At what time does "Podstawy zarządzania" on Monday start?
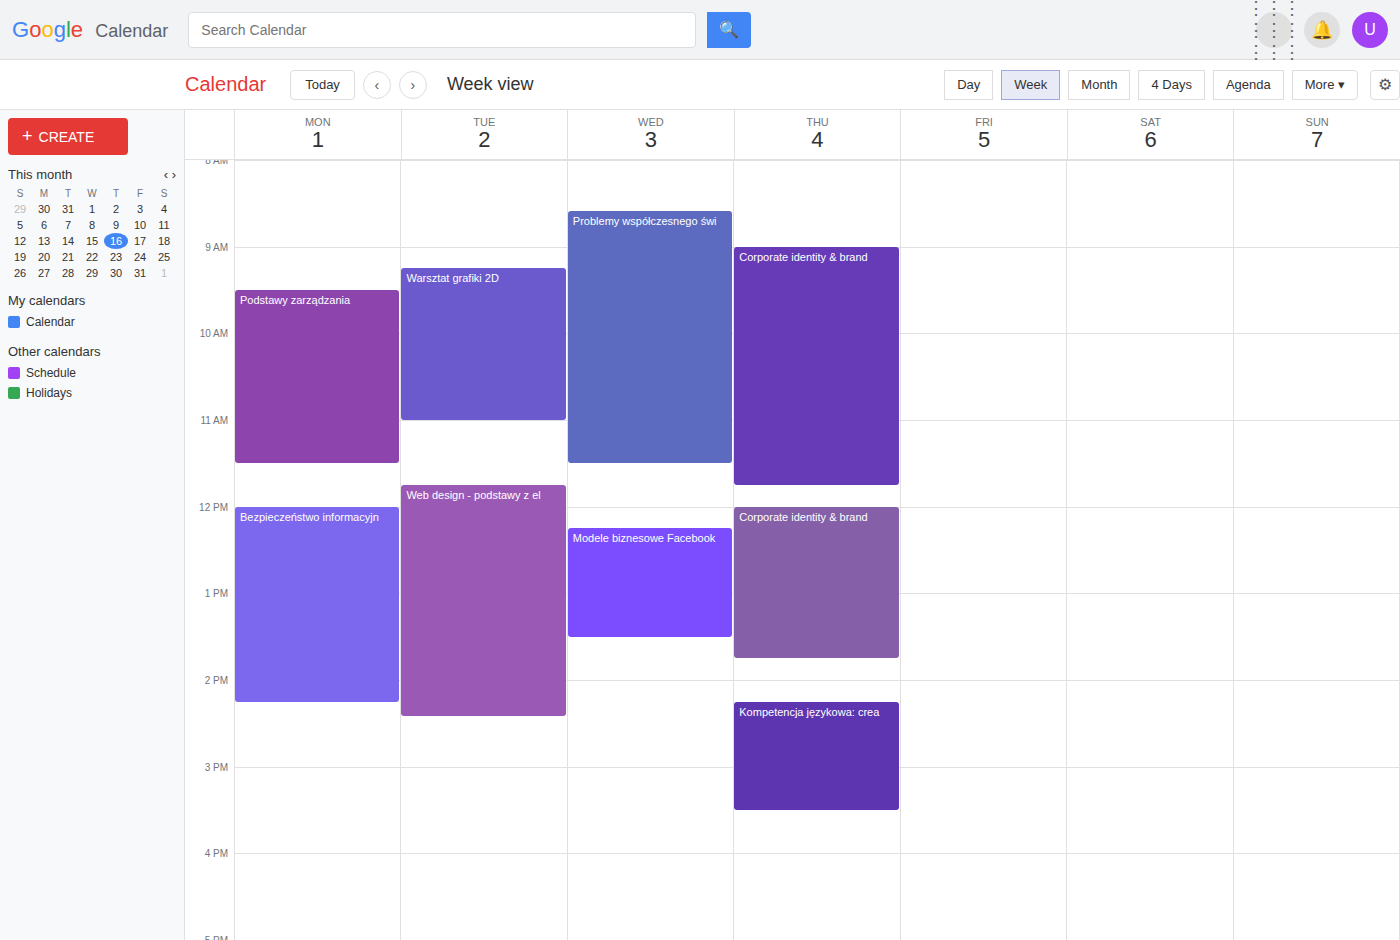
9:30 AM